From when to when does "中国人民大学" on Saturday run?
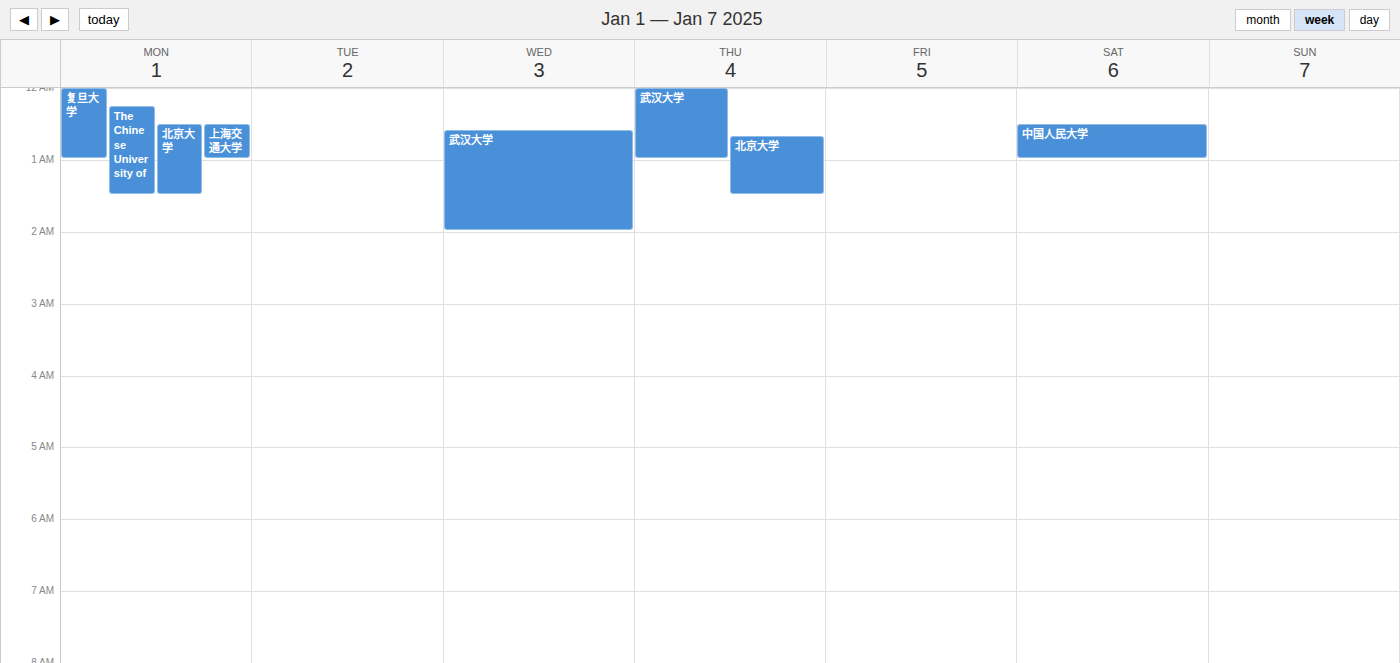
00:30 to 01:00